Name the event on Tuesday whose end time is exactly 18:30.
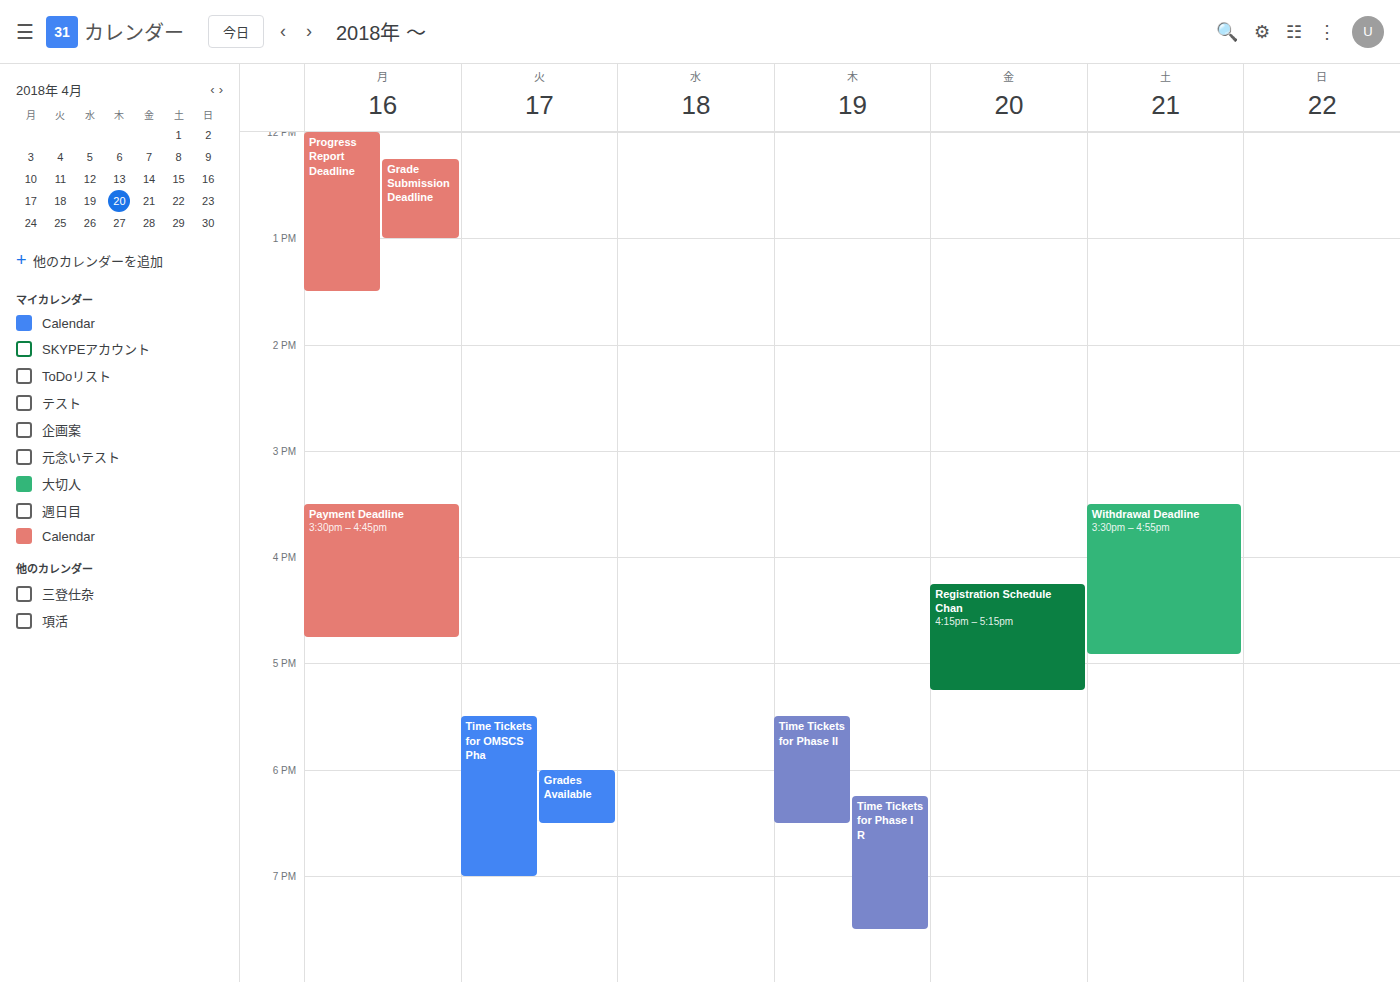
"Grades Available"